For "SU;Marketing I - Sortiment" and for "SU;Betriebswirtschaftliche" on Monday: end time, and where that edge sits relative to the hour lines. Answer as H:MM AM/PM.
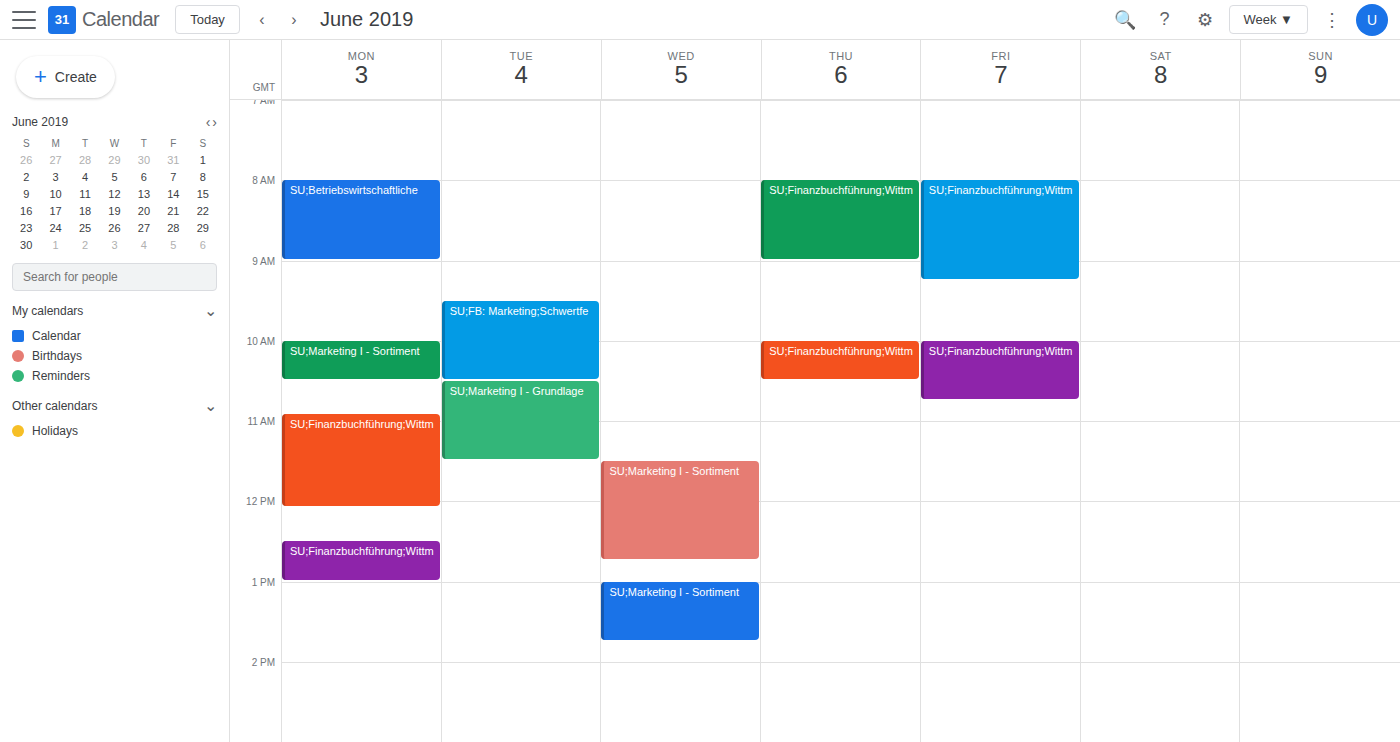
"SU;Marketing I - Sortiment": 10:30 AM, halfway between the 10 AM and 11 AM lines. "SU;Betriebswirtschaftliche": 9:00 AM, exactly on the 9 AM line.